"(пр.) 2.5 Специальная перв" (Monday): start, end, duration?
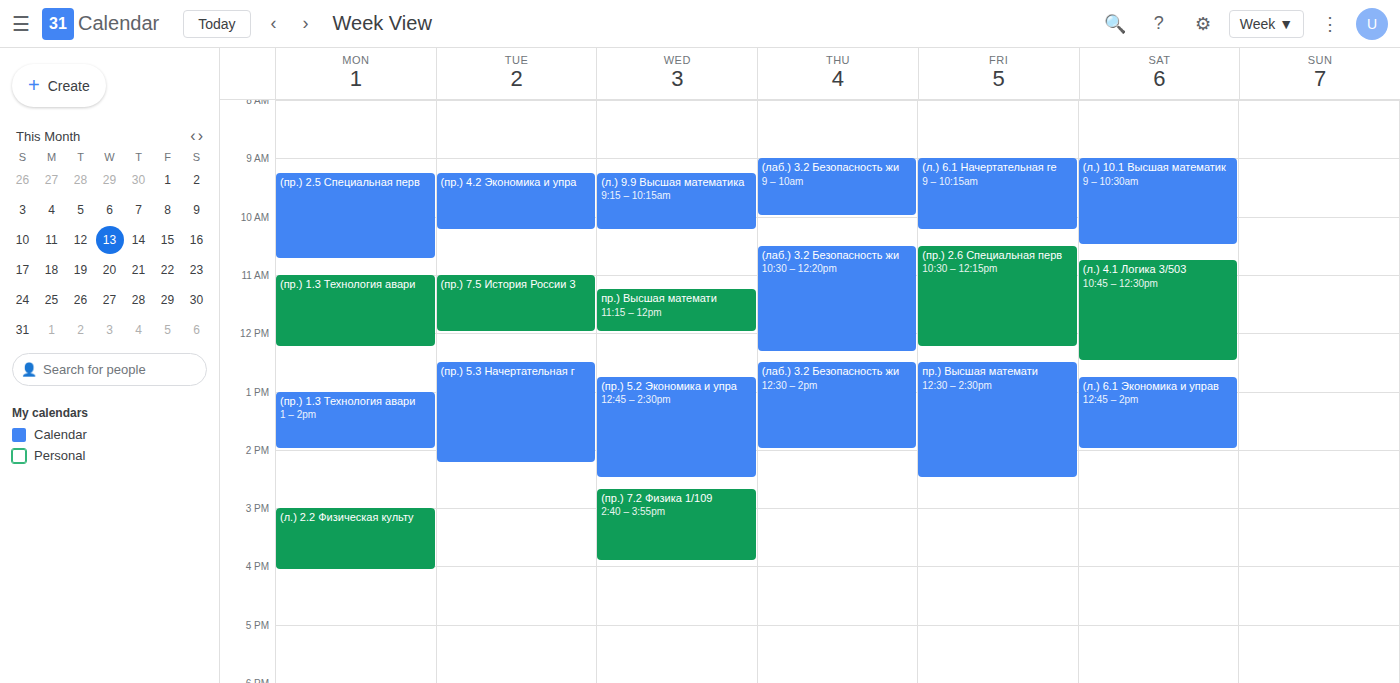
9:15 AM to 10:45 AM, 1 hour 30 minutes